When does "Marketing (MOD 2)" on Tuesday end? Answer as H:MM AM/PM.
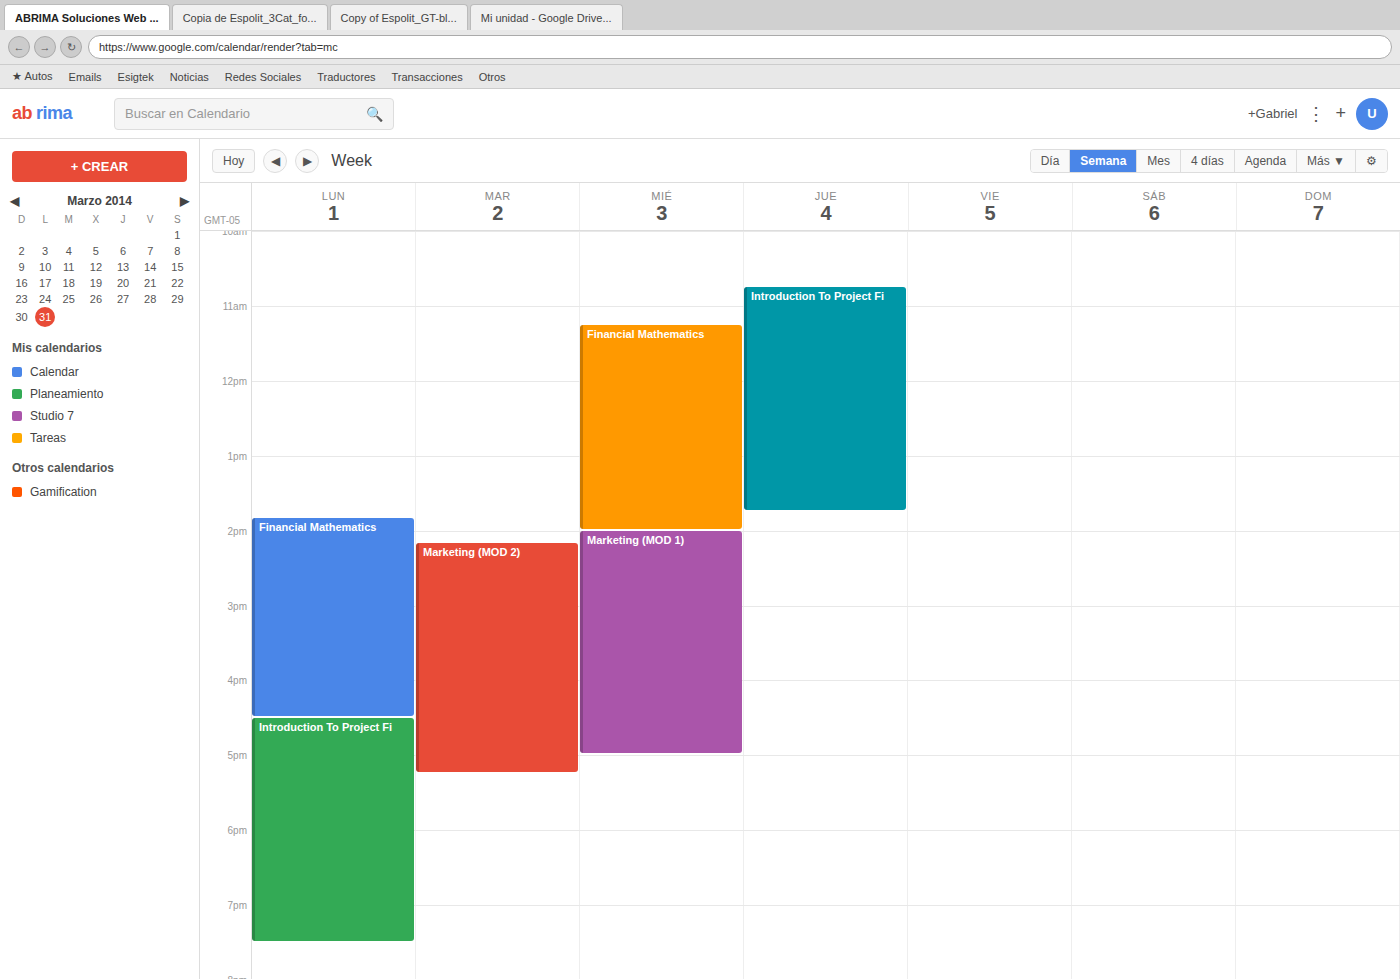
5:15 PM